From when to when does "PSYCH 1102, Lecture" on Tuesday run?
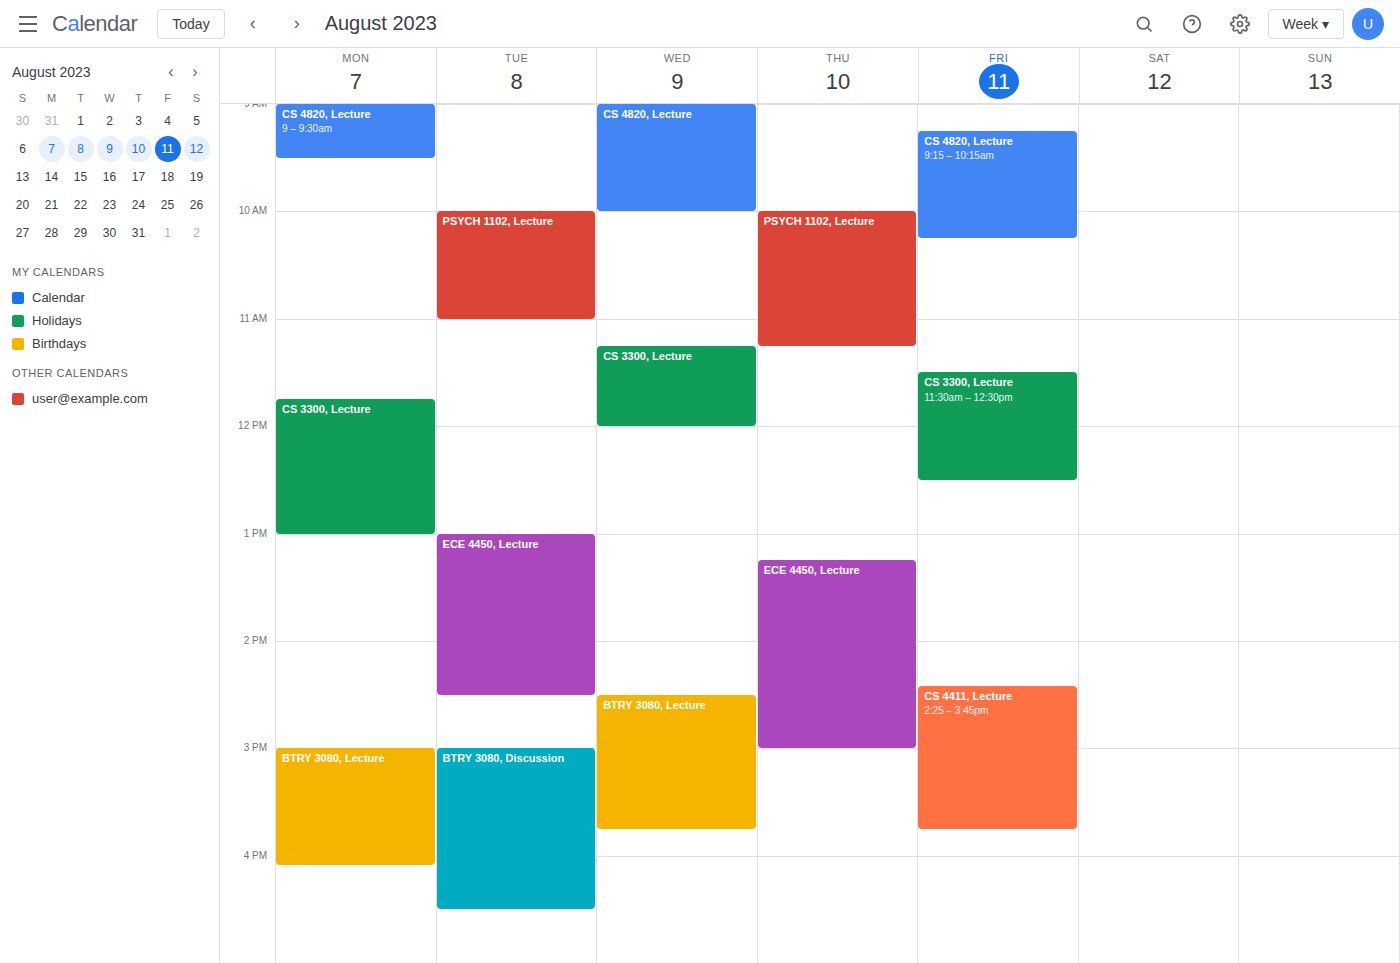
10:00 AM to 11:00 AM